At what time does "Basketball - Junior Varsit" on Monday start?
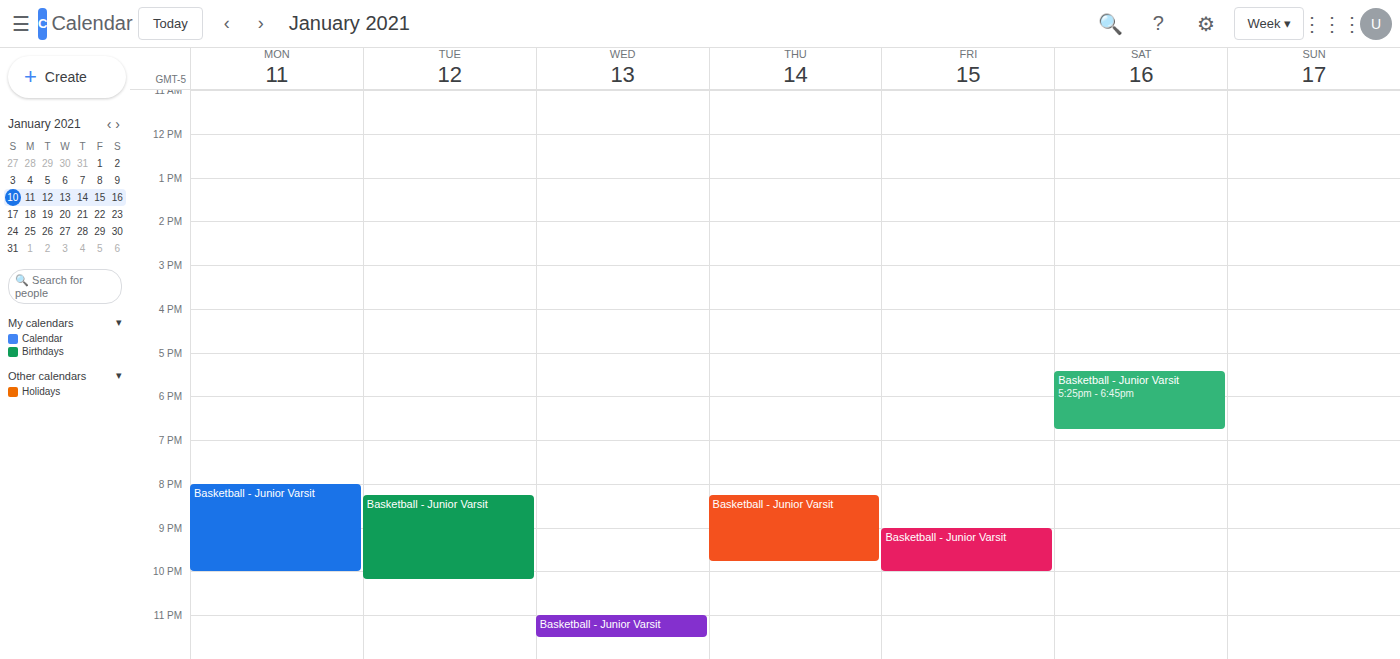
8:00 PM